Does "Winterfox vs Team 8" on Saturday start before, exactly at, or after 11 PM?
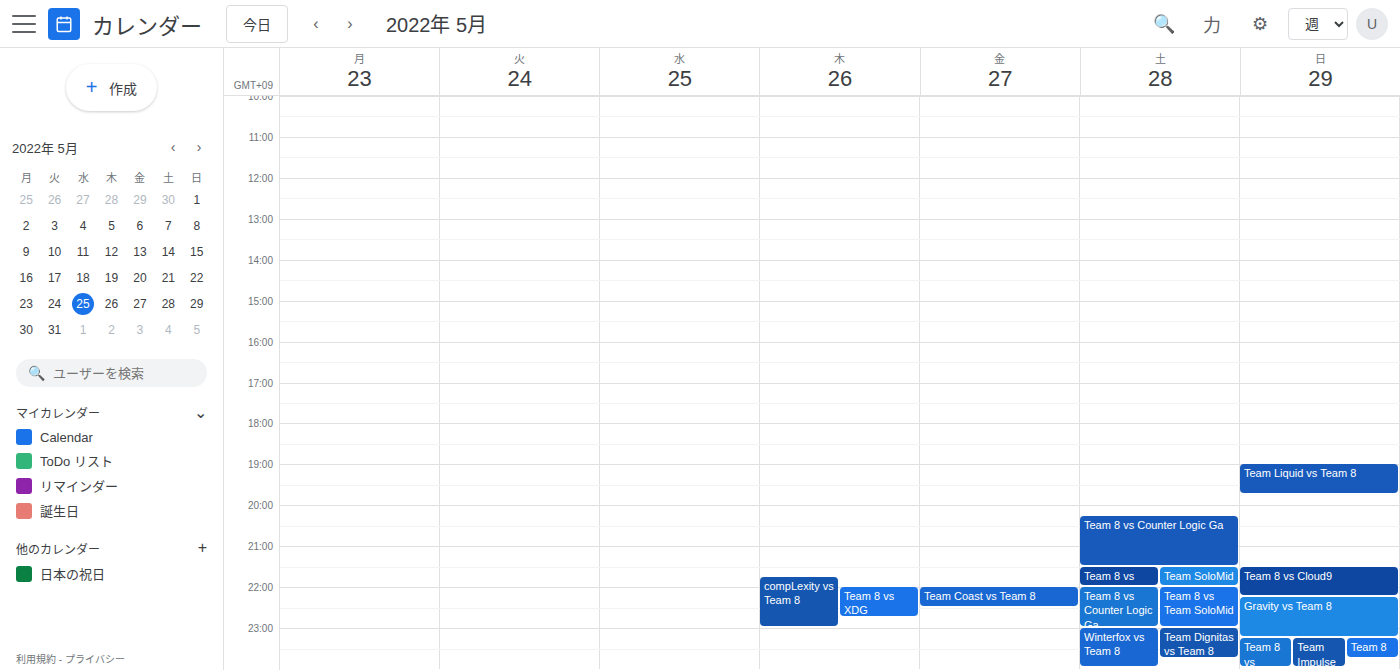
11:00 PM -- exactly at 11 PM, on the 11 PM line.